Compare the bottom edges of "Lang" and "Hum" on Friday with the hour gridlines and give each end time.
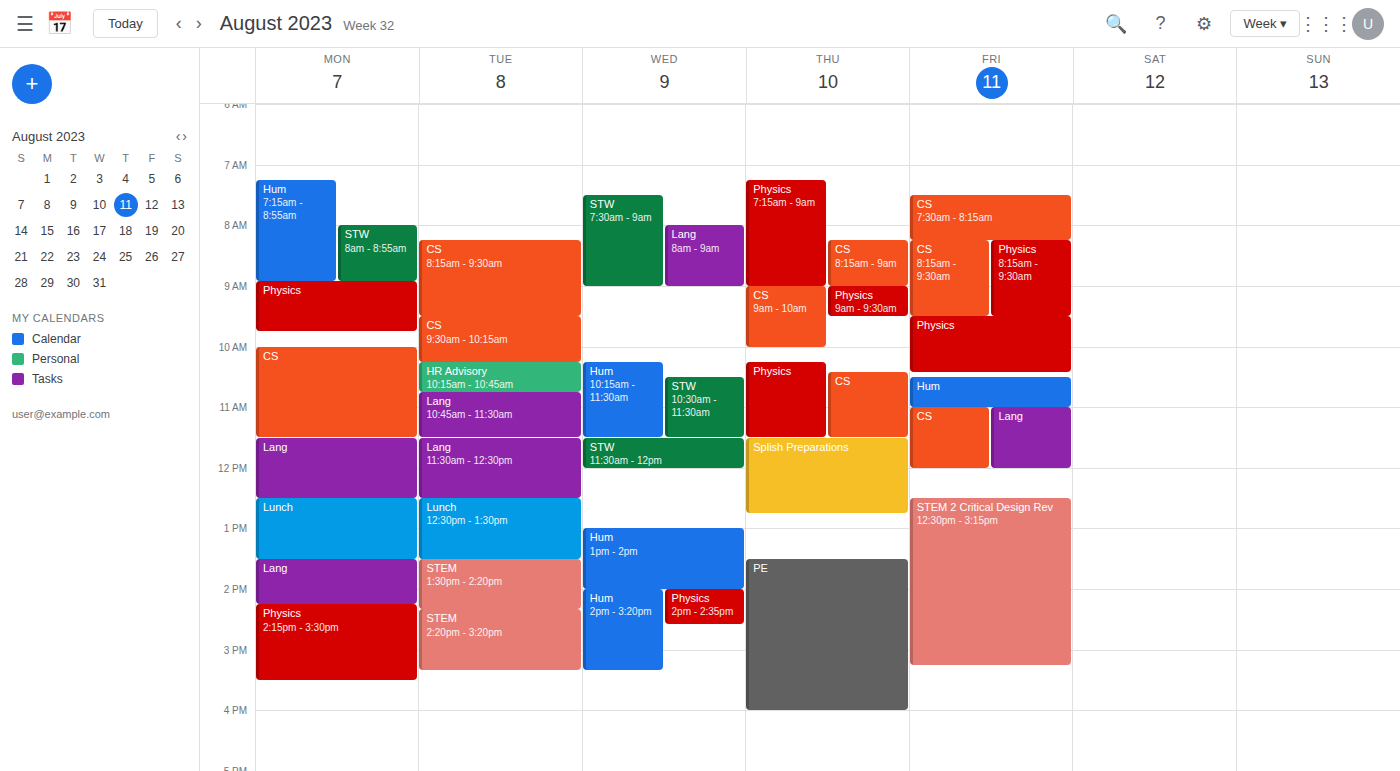
"Lang": 12:00, exactly on the 12:00 line. "Hum": 11:00, exactly on the 11:00 line.